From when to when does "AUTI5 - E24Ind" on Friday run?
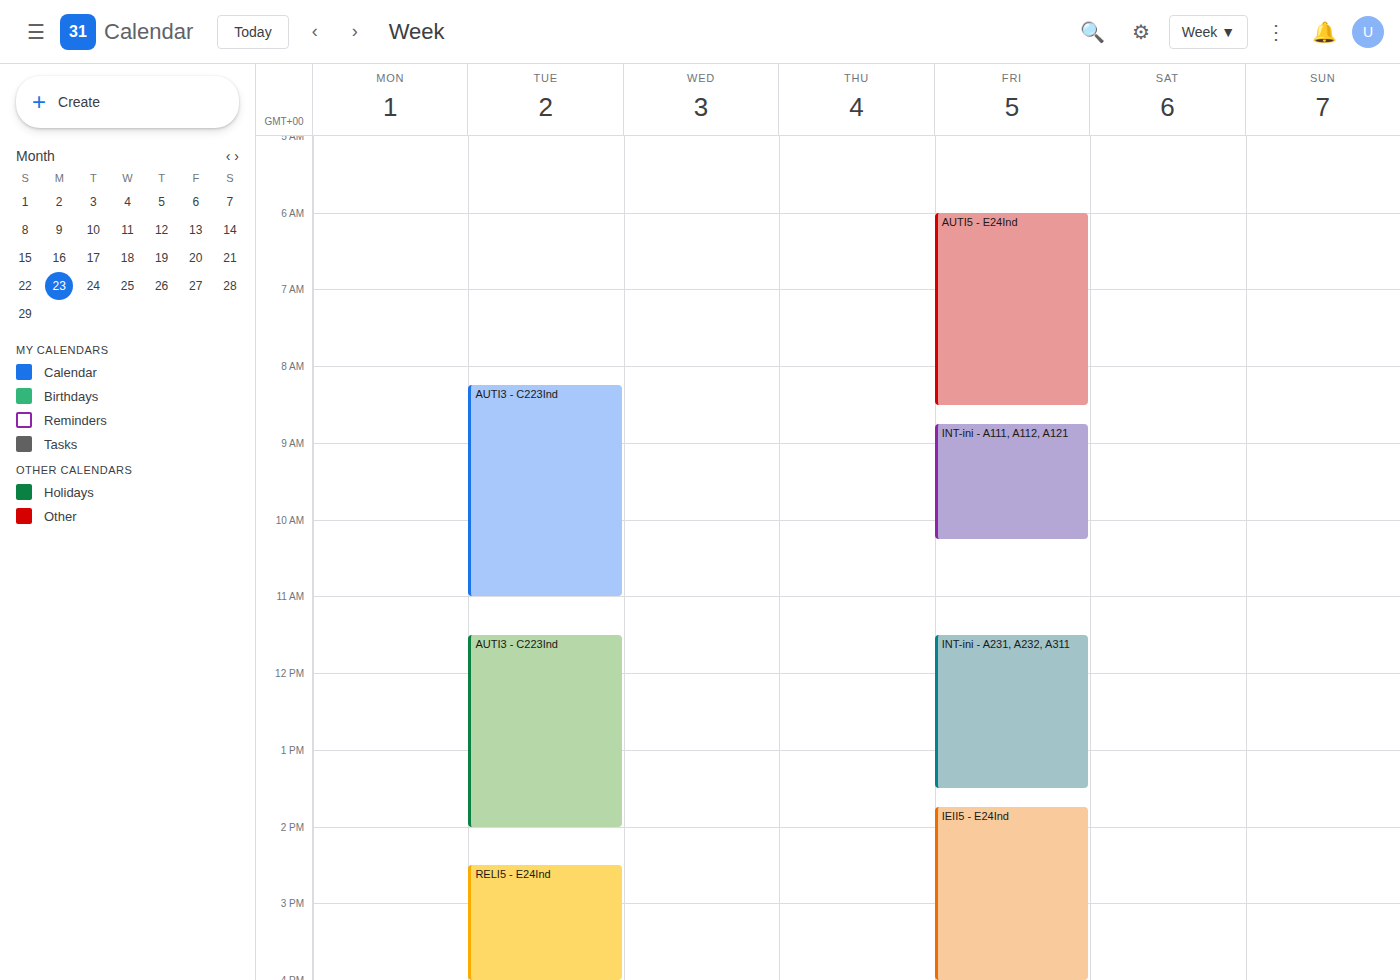
6:00 AM to 8:30 AM